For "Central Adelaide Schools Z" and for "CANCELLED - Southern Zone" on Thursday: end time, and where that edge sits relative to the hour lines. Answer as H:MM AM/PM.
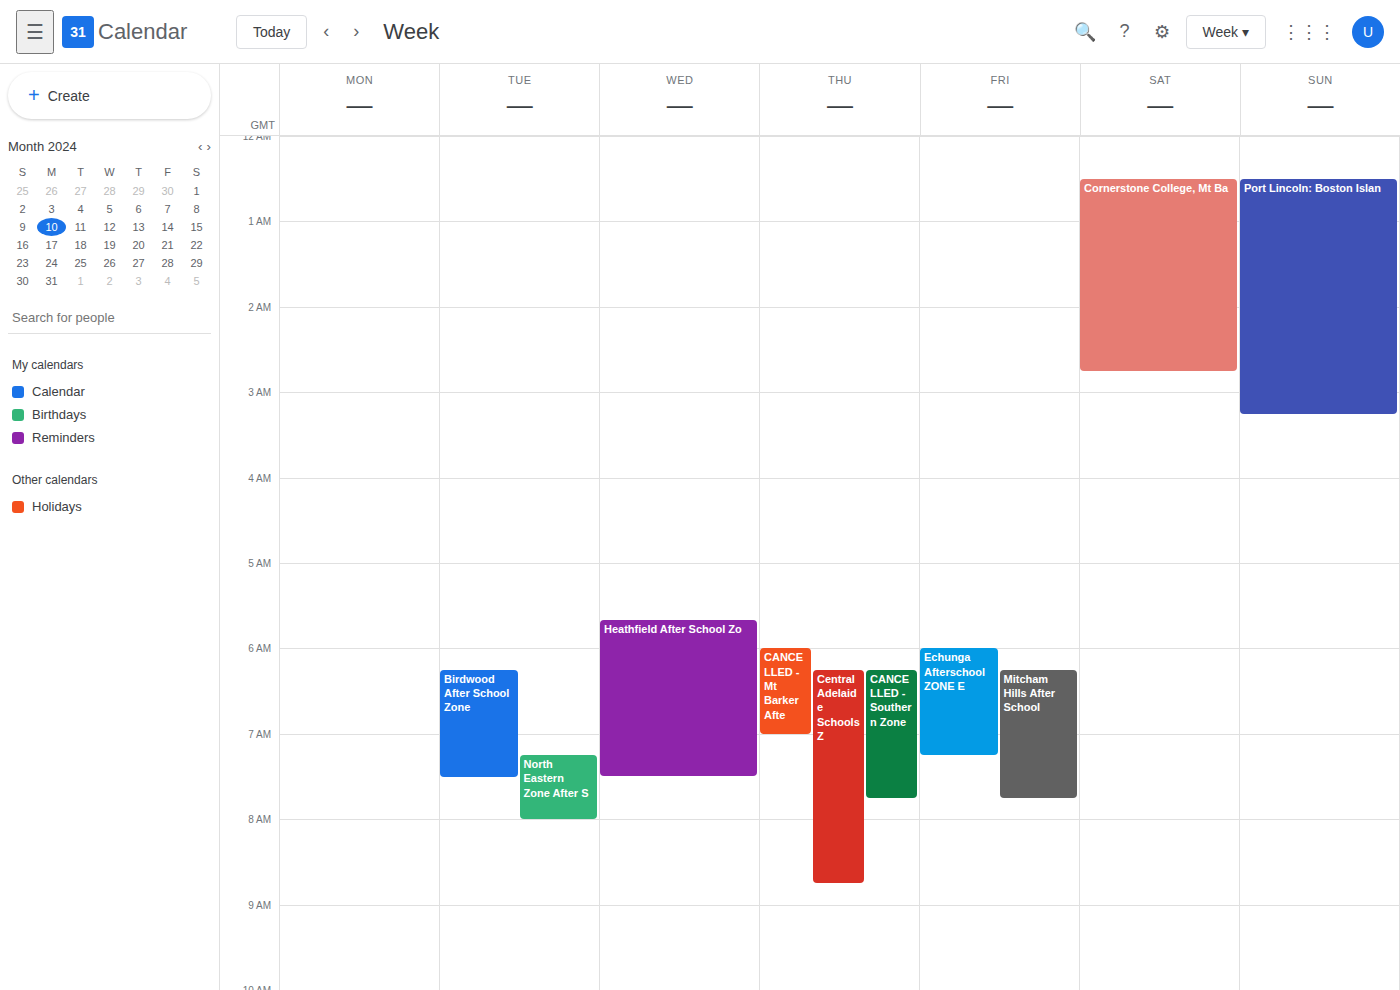
"Central Adelaide Schools Z": 8:45 AM, neither: three quarters of the way from the 8 AM line to the 9 AM line. "CANCELLED - Southern Zone": 7:45 AM, neither: three quarters of the way from the 7 AM line to the 8 AM line.